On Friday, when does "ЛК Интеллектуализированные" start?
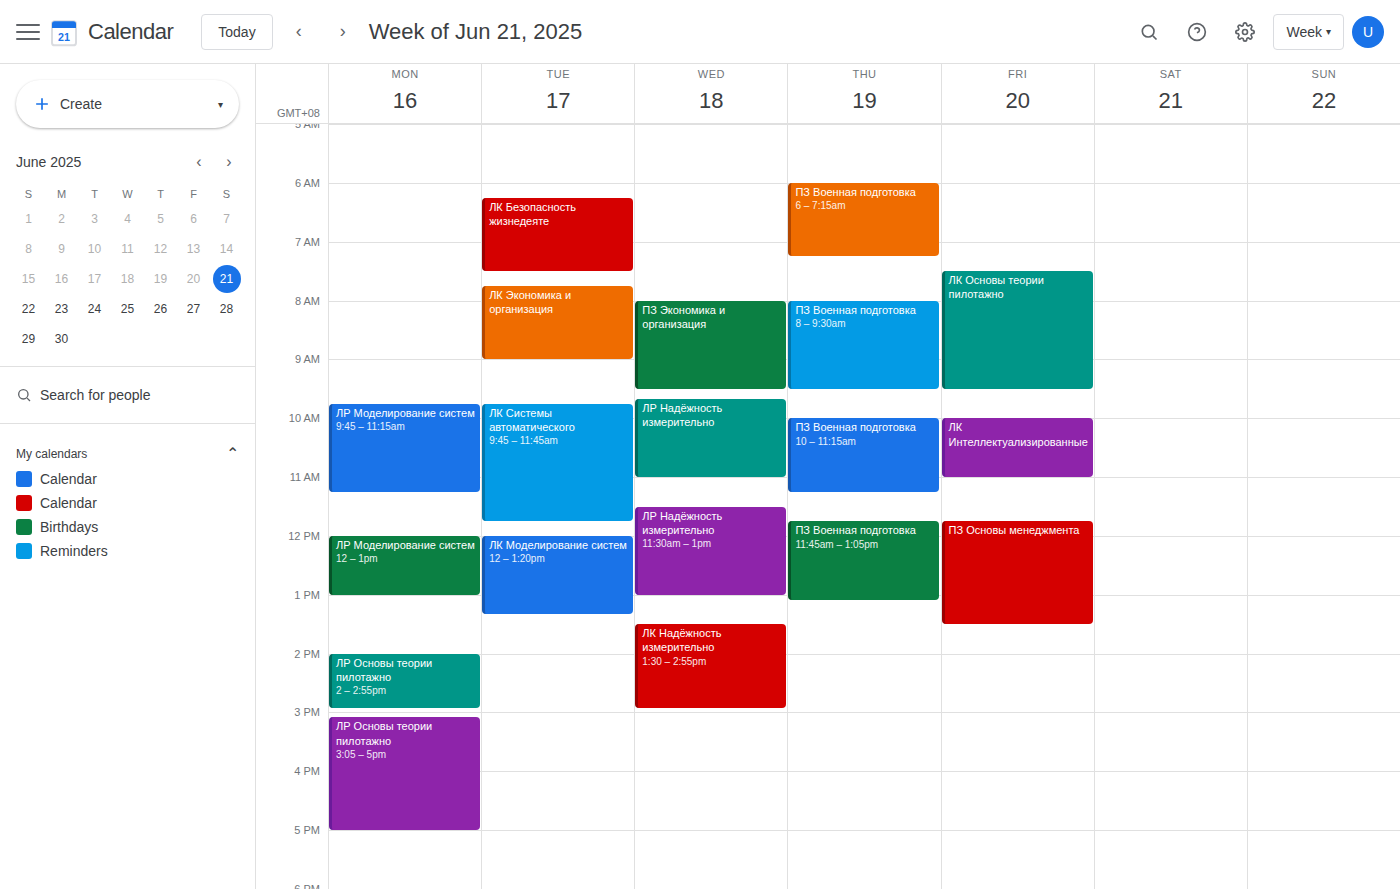
10:00 AM